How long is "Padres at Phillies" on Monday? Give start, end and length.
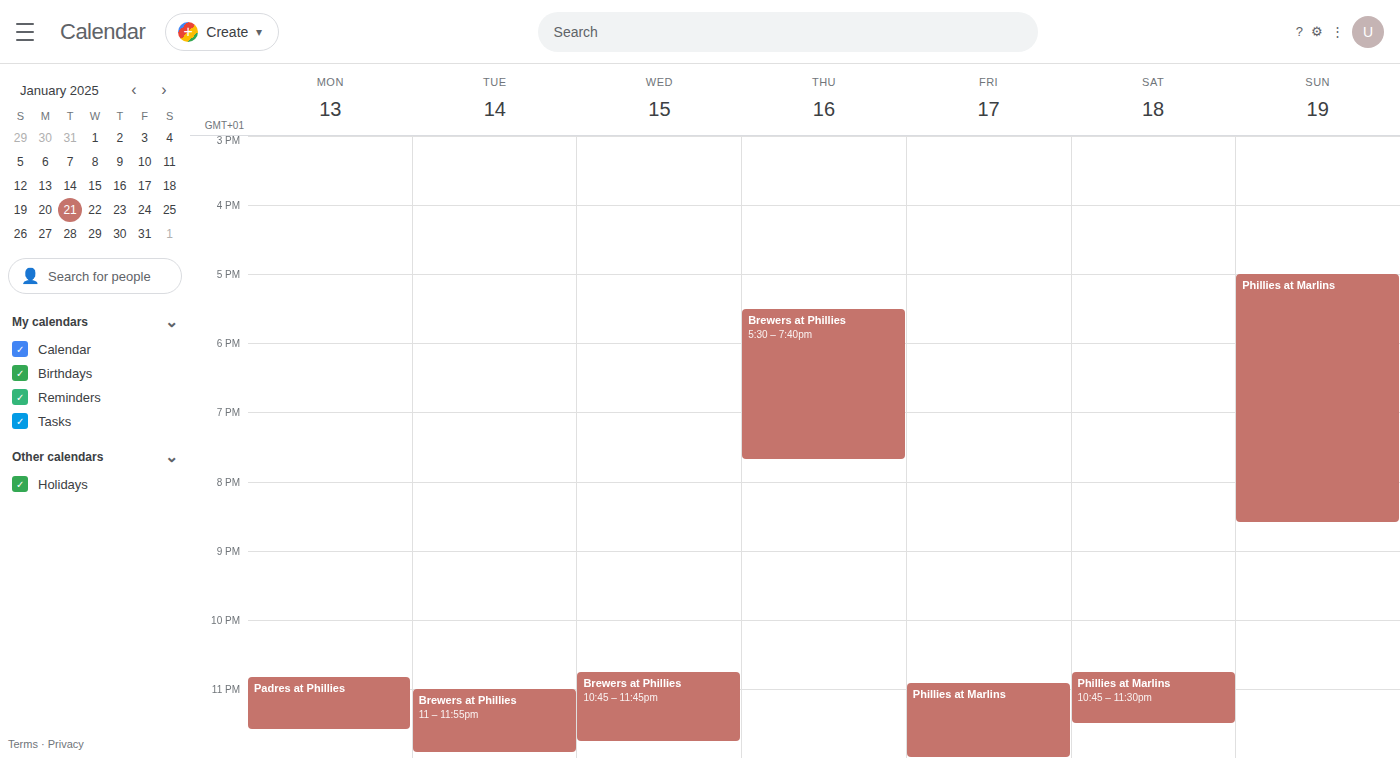
10:50 PM to 11:35 PM, 45 minutes